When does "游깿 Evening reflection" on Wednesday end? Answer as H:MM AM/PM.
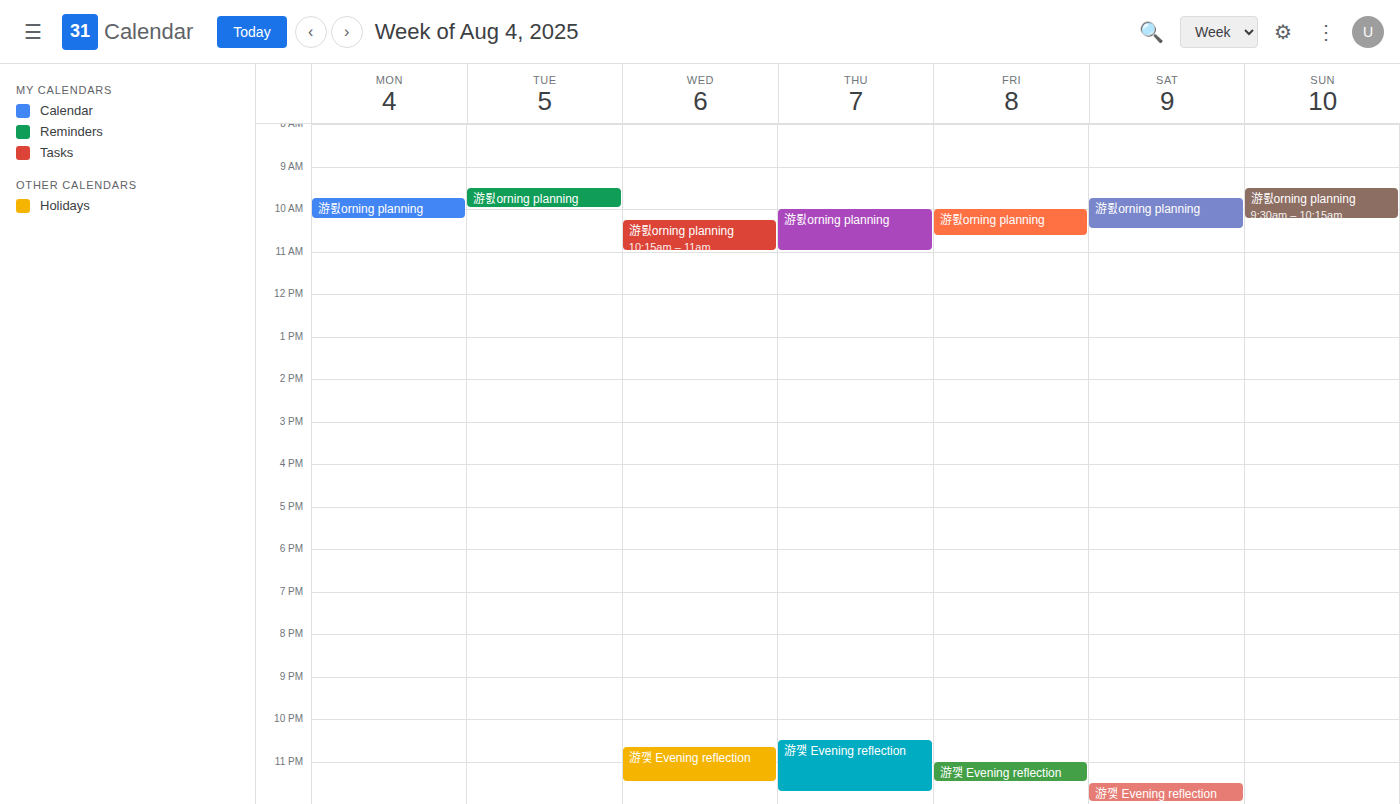
11:30 PM